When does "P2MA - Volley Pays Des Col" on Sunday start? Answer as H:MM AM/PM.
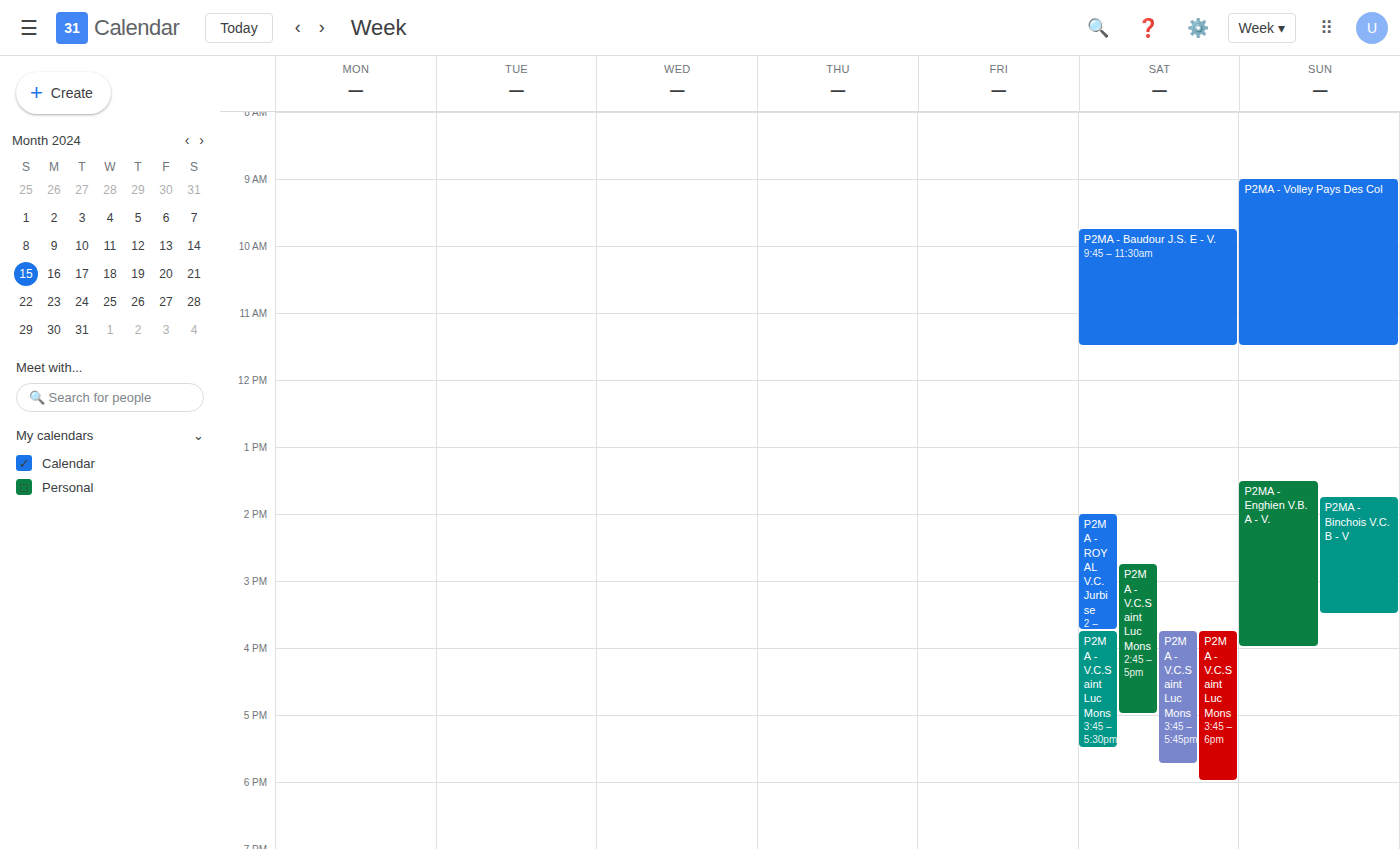
9:00 AM